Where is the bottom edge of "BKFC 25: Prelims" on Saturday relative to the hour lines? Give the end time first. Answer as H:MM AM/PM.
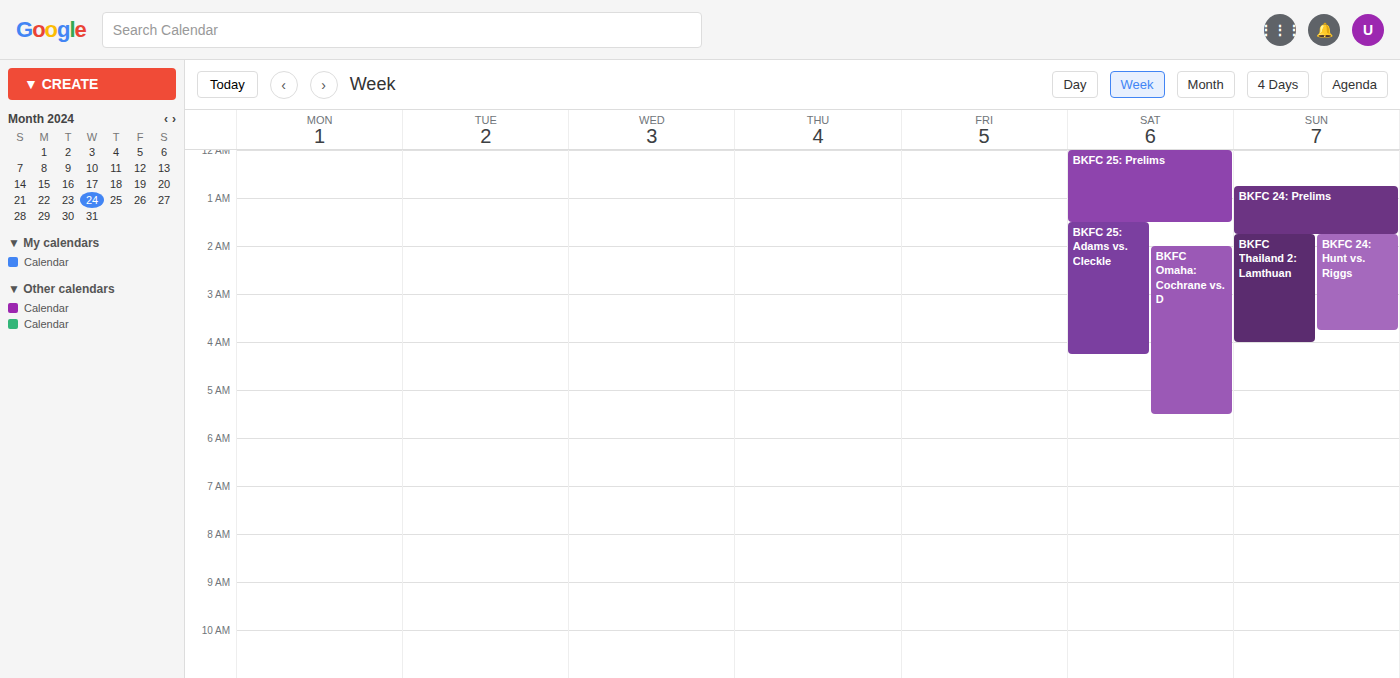
1:30 AM -- halfway between the 1 AM and 2 AM lines.